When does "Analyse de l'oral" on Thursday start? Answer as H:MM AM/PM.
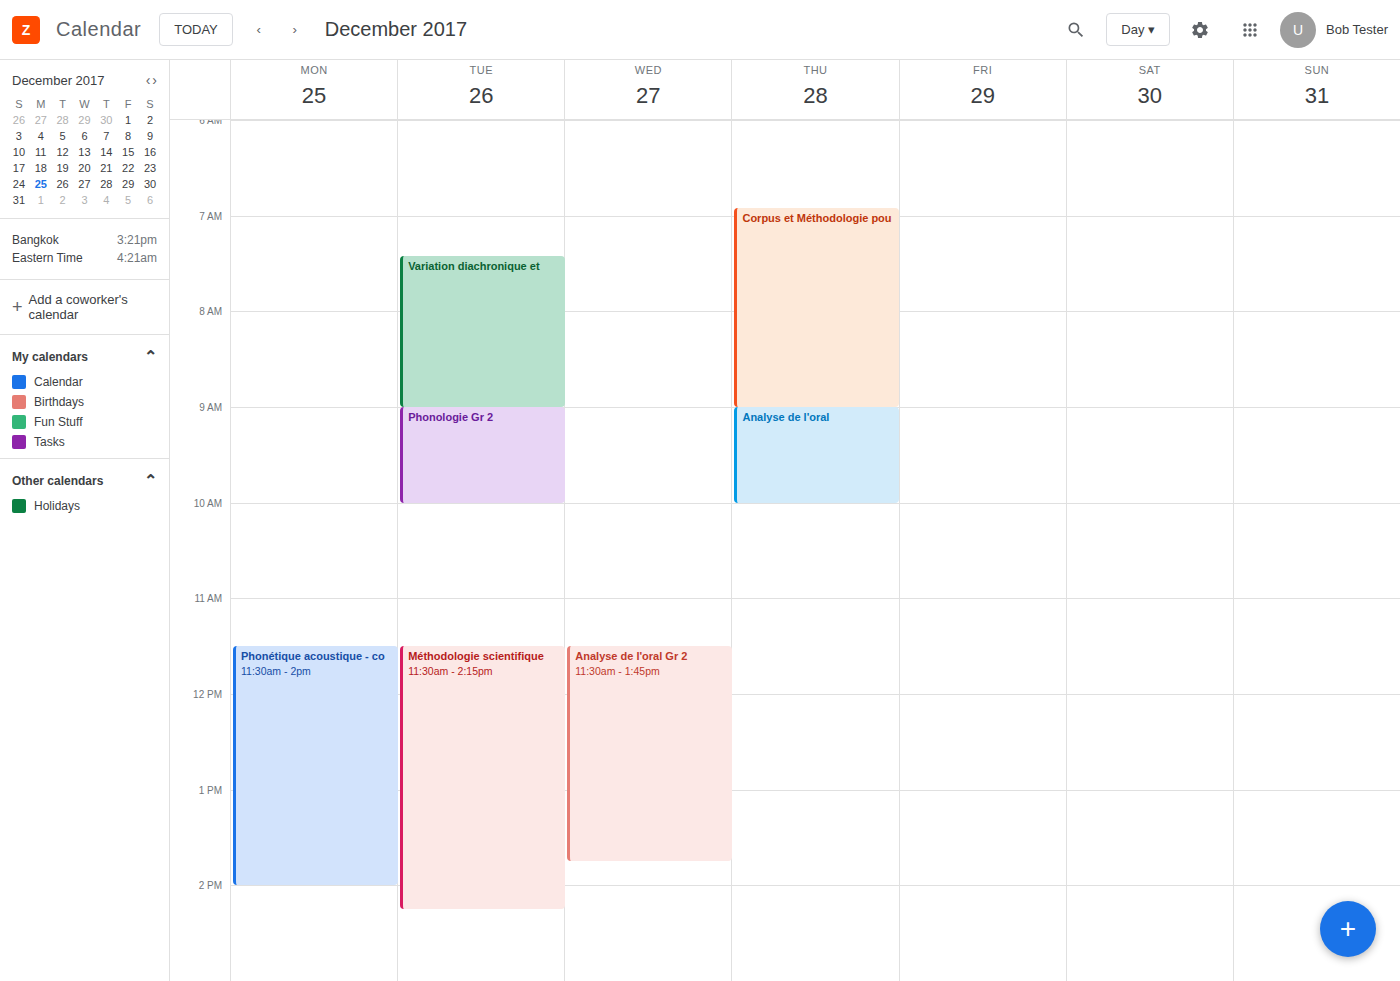
9:00 AM